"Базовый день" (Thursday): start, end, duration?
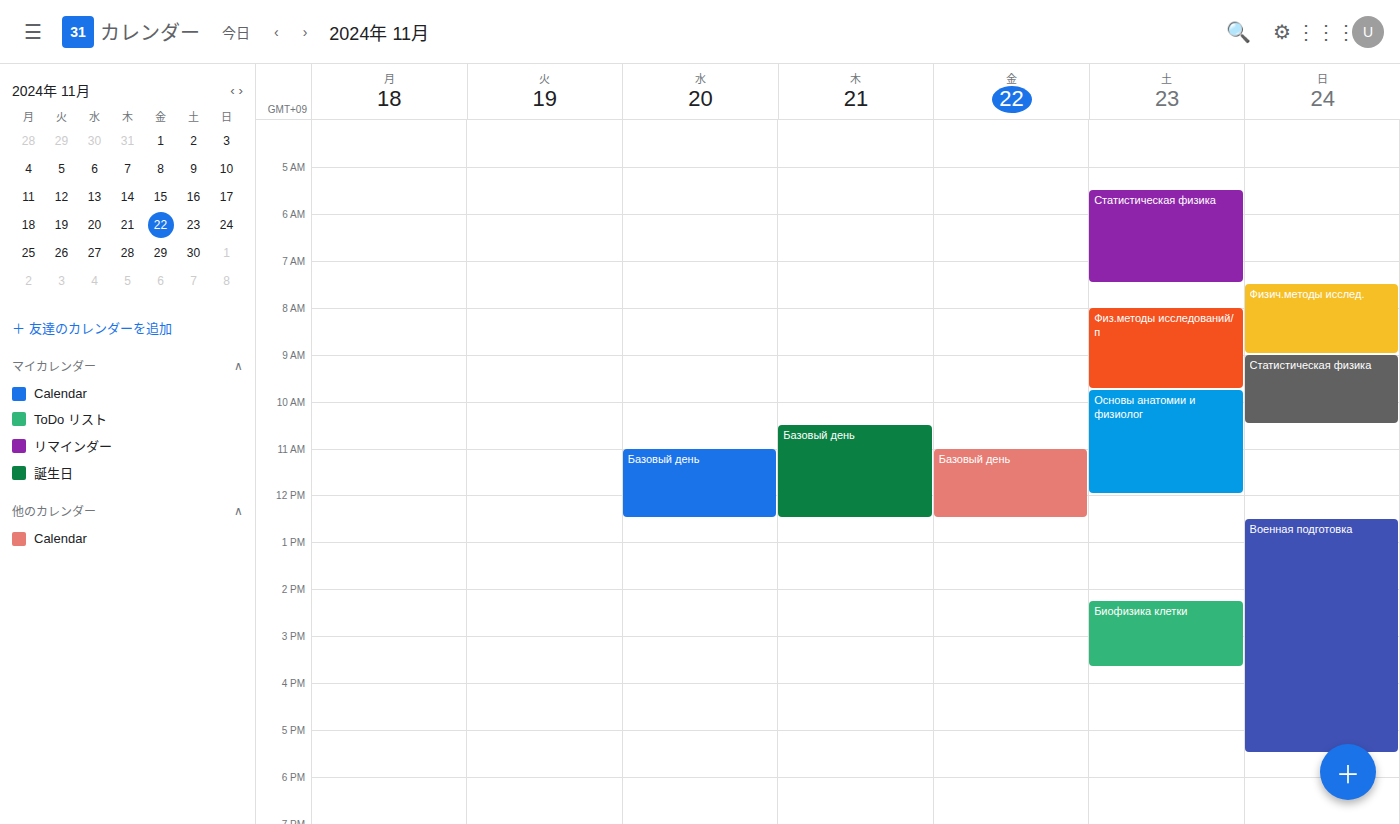
10:30 to 12:30, 2 hours